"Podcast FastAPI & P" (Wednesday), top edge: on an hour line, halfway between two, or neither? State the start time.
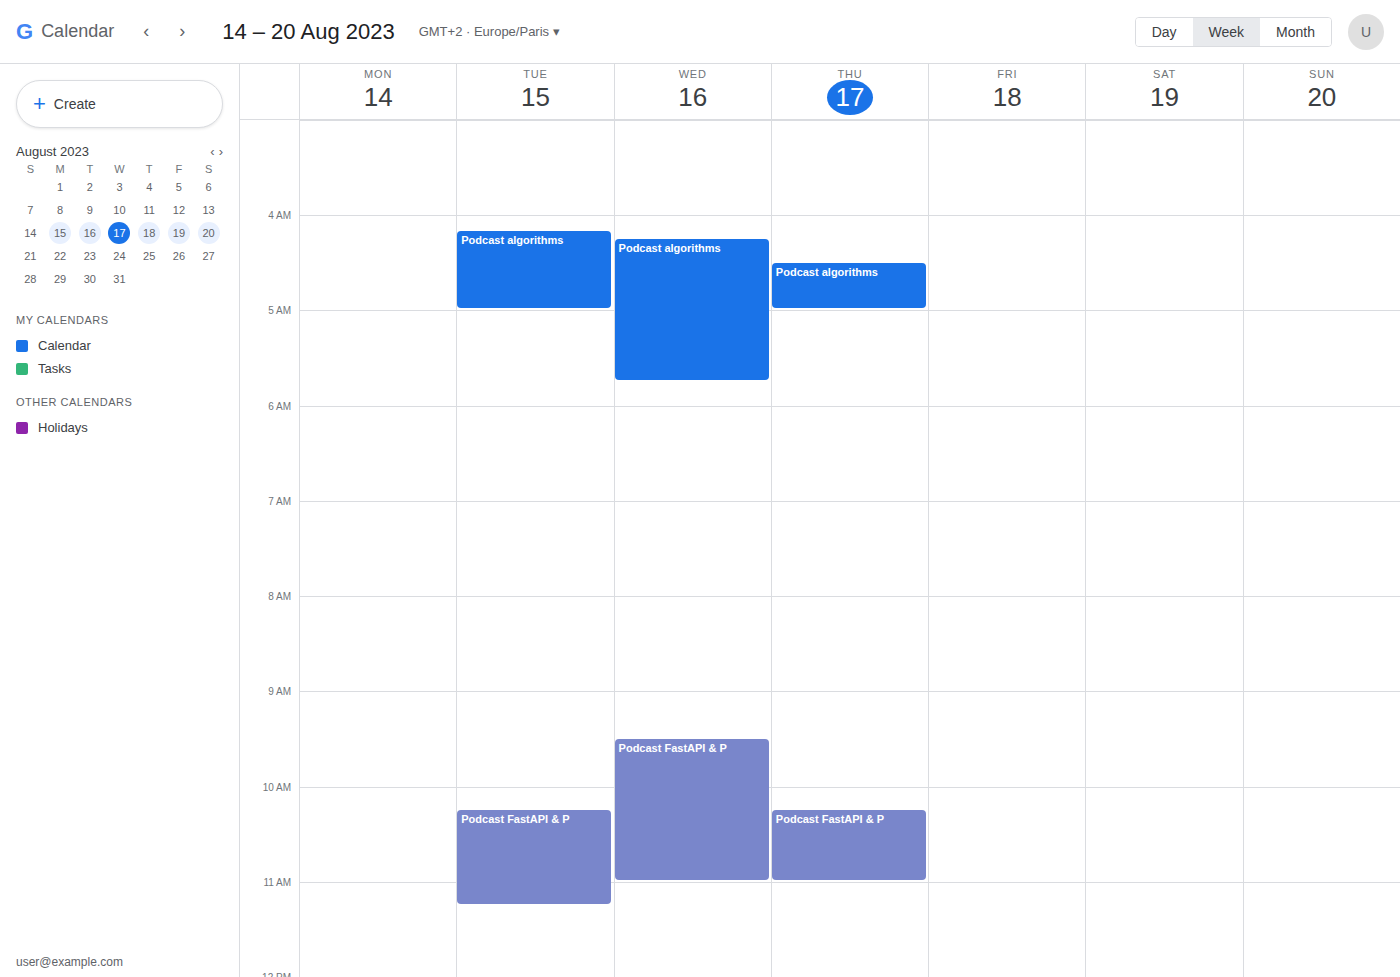
09:30 -- halfway between the 09:00 and 10:00 lines.